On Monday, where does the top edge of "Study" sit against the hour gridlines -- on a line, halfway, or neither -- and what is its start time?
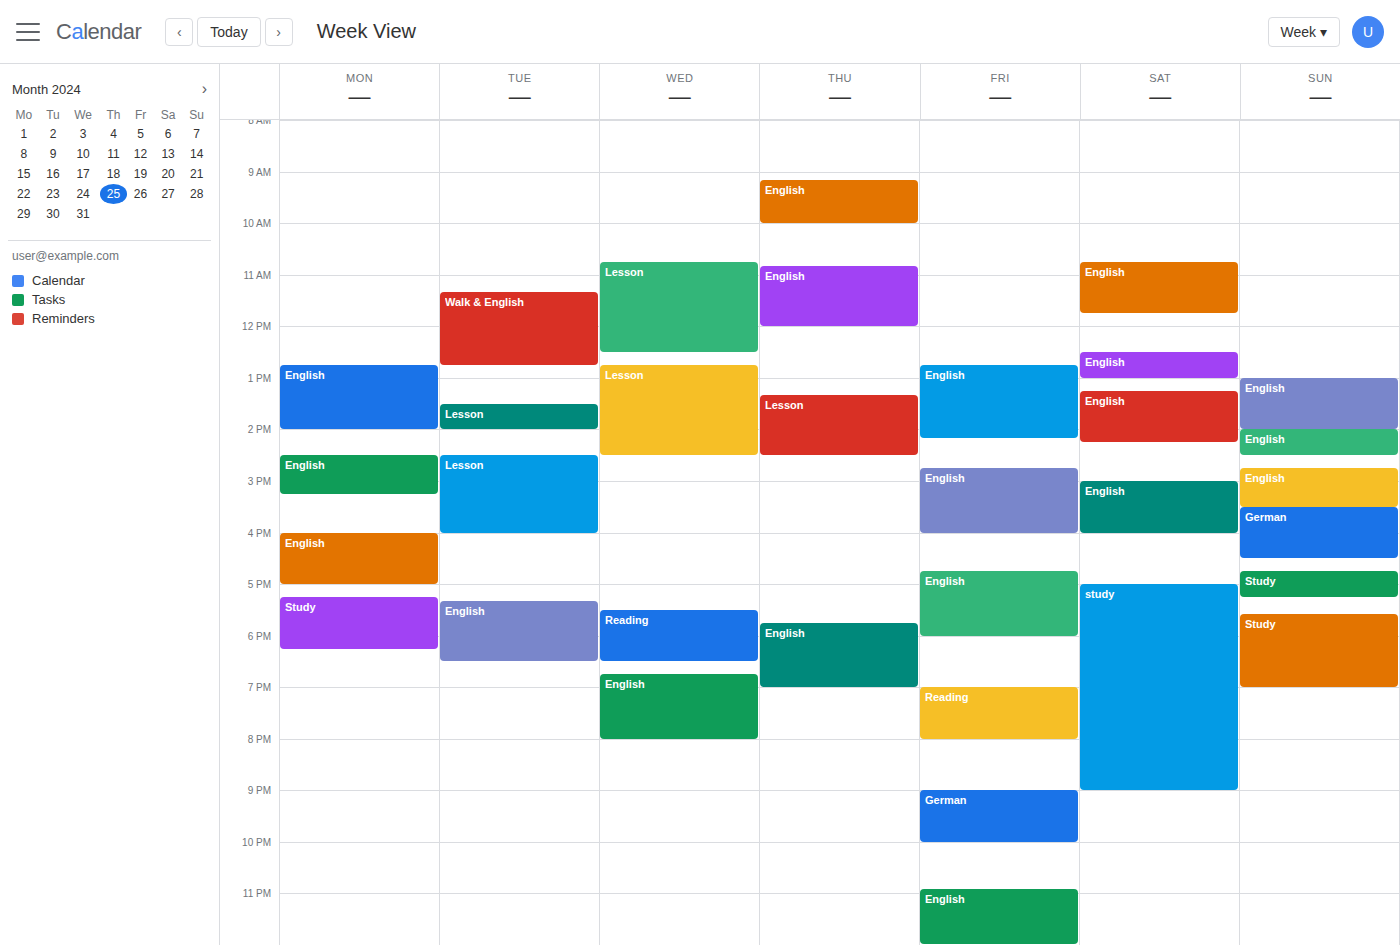
5:15 PM -- neither: a quarter of the way from the 5 PM line to the 6 PM line.